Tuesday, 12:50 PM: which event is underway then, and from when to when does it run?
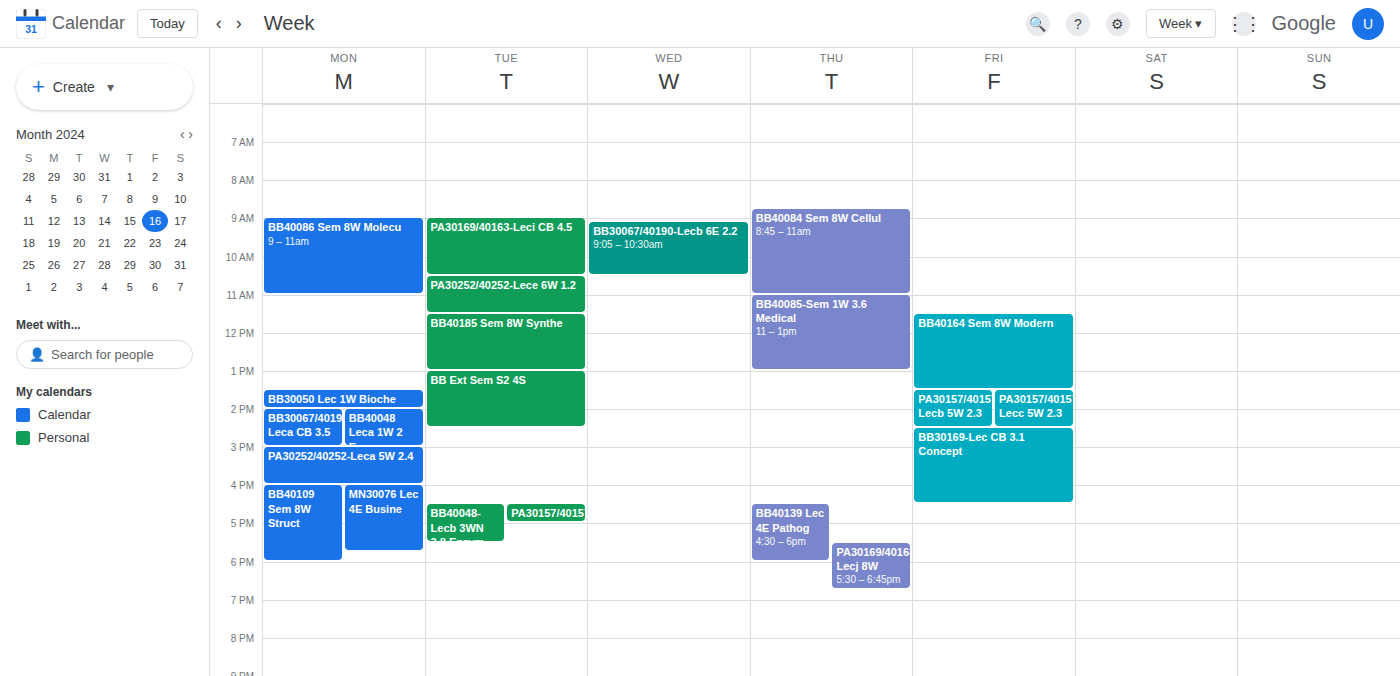
"BB40185 Sem 8W Synthe", 11:30 AM to 1:00 PM